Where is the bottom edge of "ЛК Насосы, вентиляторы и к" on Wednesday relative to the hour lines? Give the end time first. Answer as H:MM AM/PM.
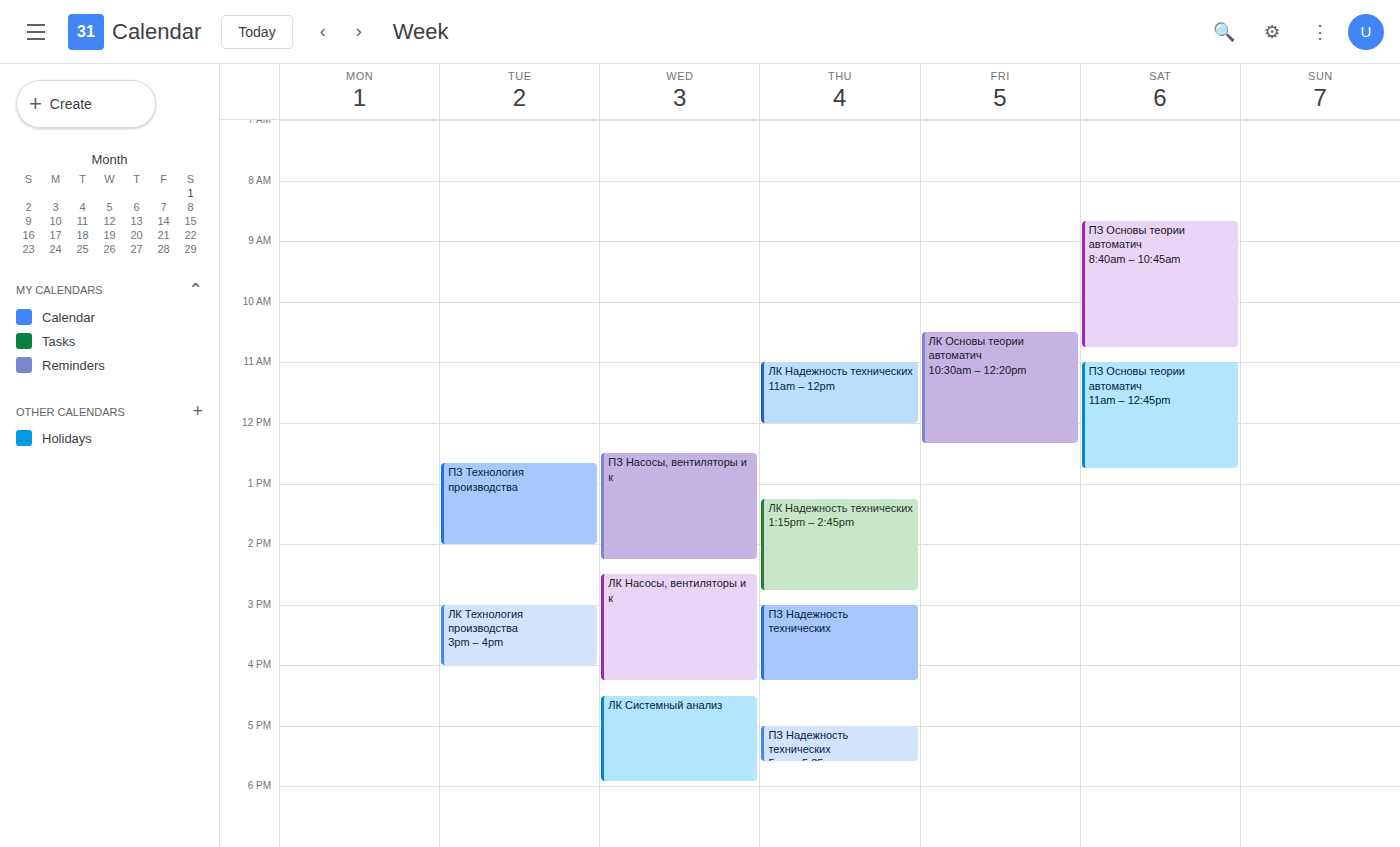
4:15 PM -- neither: a quarter of the way from the 4 PM line to the 5 PM line.